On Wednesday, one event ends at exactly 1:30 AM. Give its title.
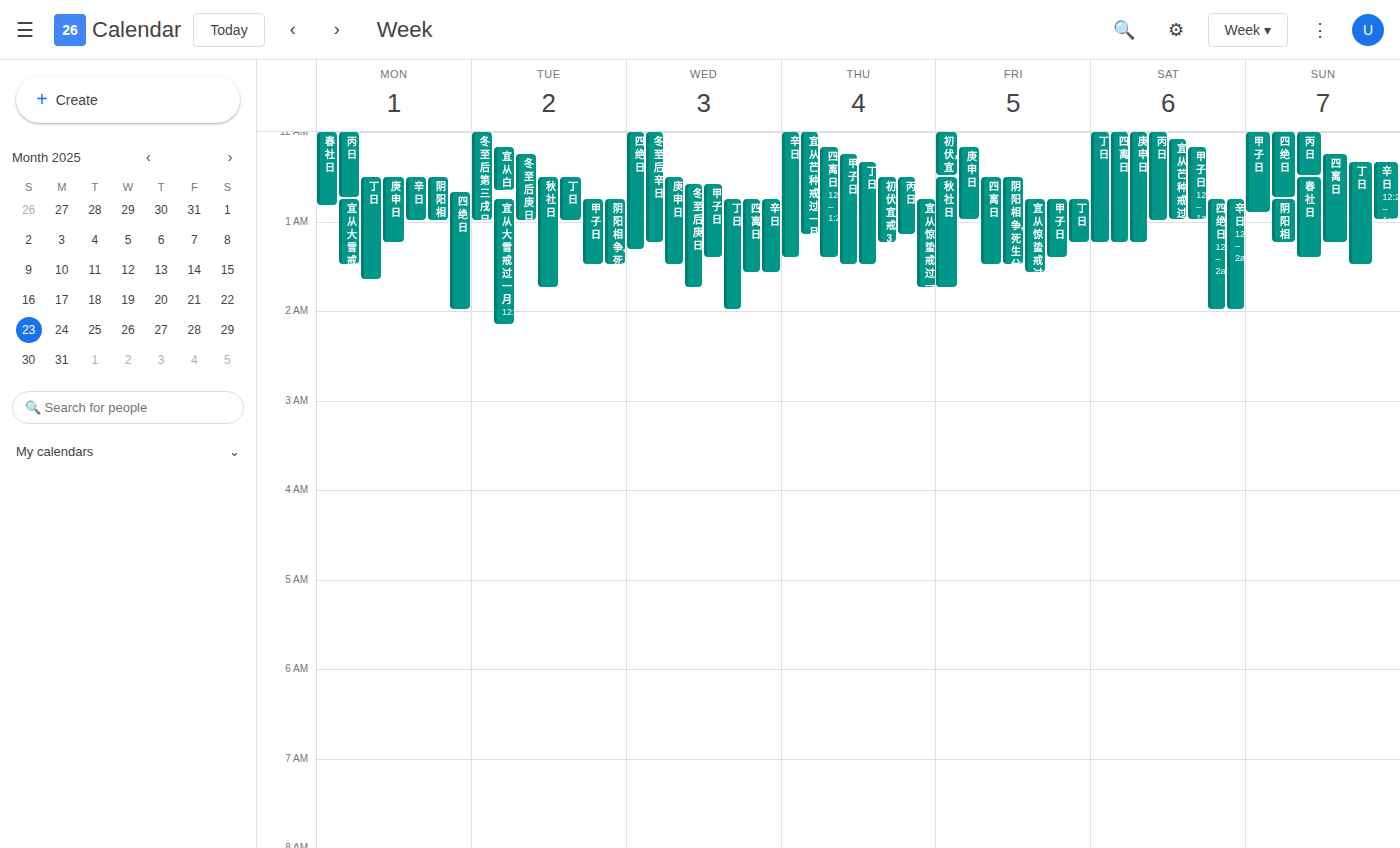
"庚申日"